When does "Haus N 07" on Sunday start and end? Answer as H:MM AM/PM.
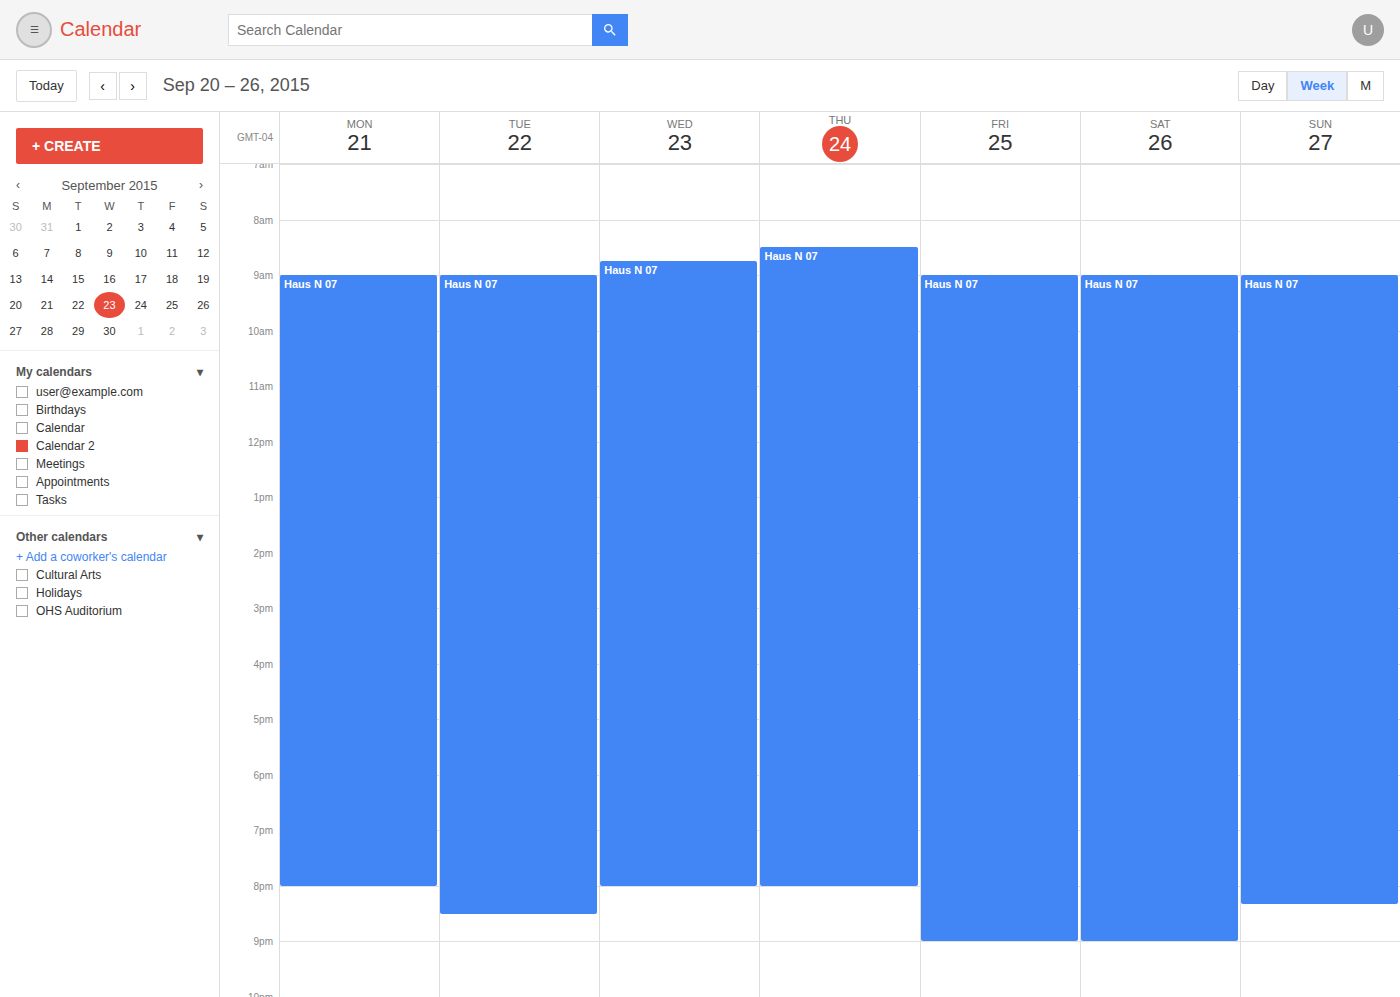
9:00 AM to 8:20 PM